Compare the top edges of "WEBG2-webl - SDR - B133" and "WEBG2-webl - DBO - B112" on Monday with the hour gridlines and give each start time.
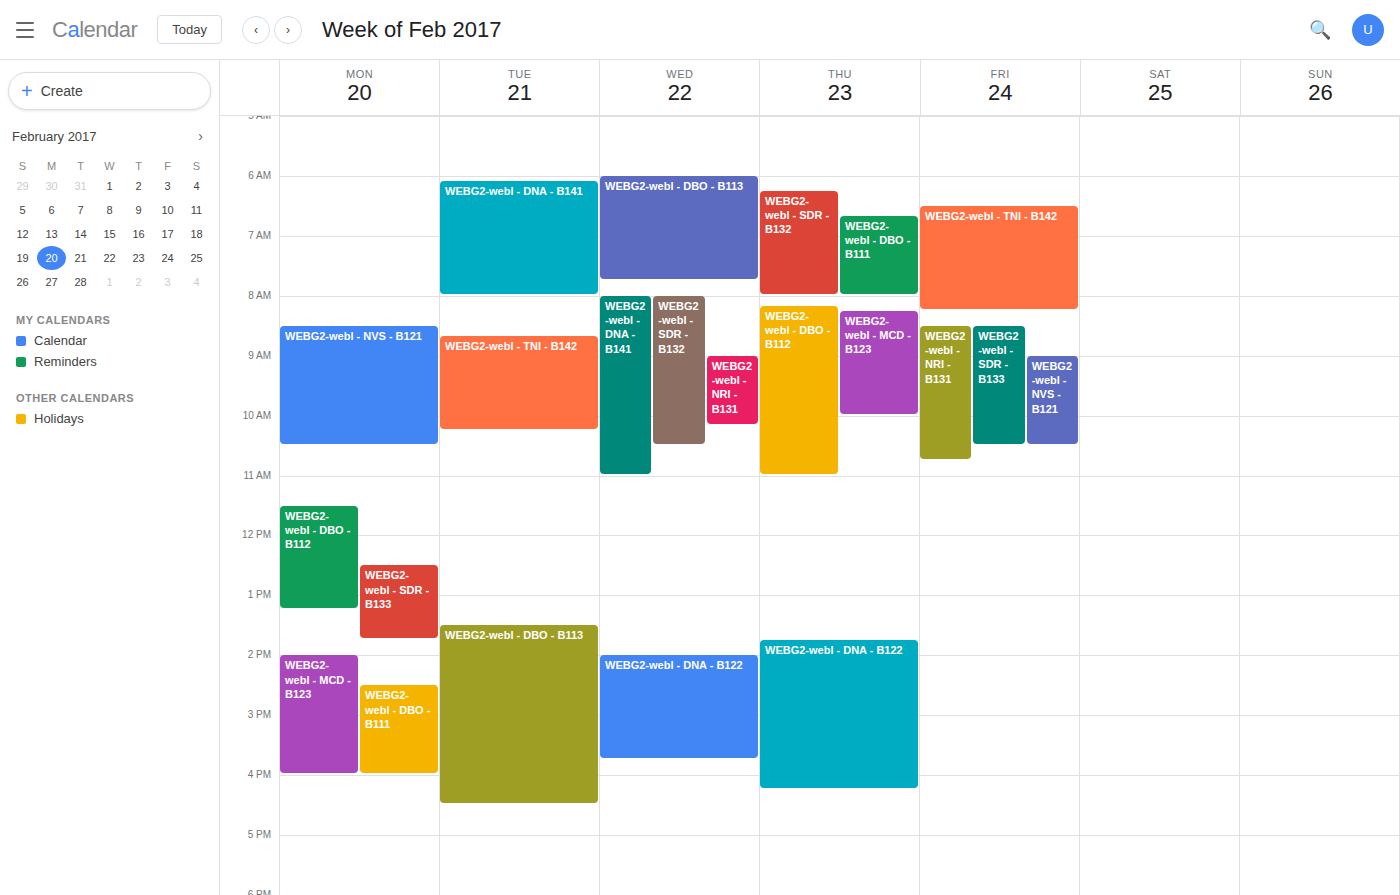
"WEBG2-webl - SDR - B133": 12:30, halfway between the 12:00 and 13:00 lines. "WEBG2-webl - DBO - B112": 11:30, halfway between the 11:00 and 12:00 lines.